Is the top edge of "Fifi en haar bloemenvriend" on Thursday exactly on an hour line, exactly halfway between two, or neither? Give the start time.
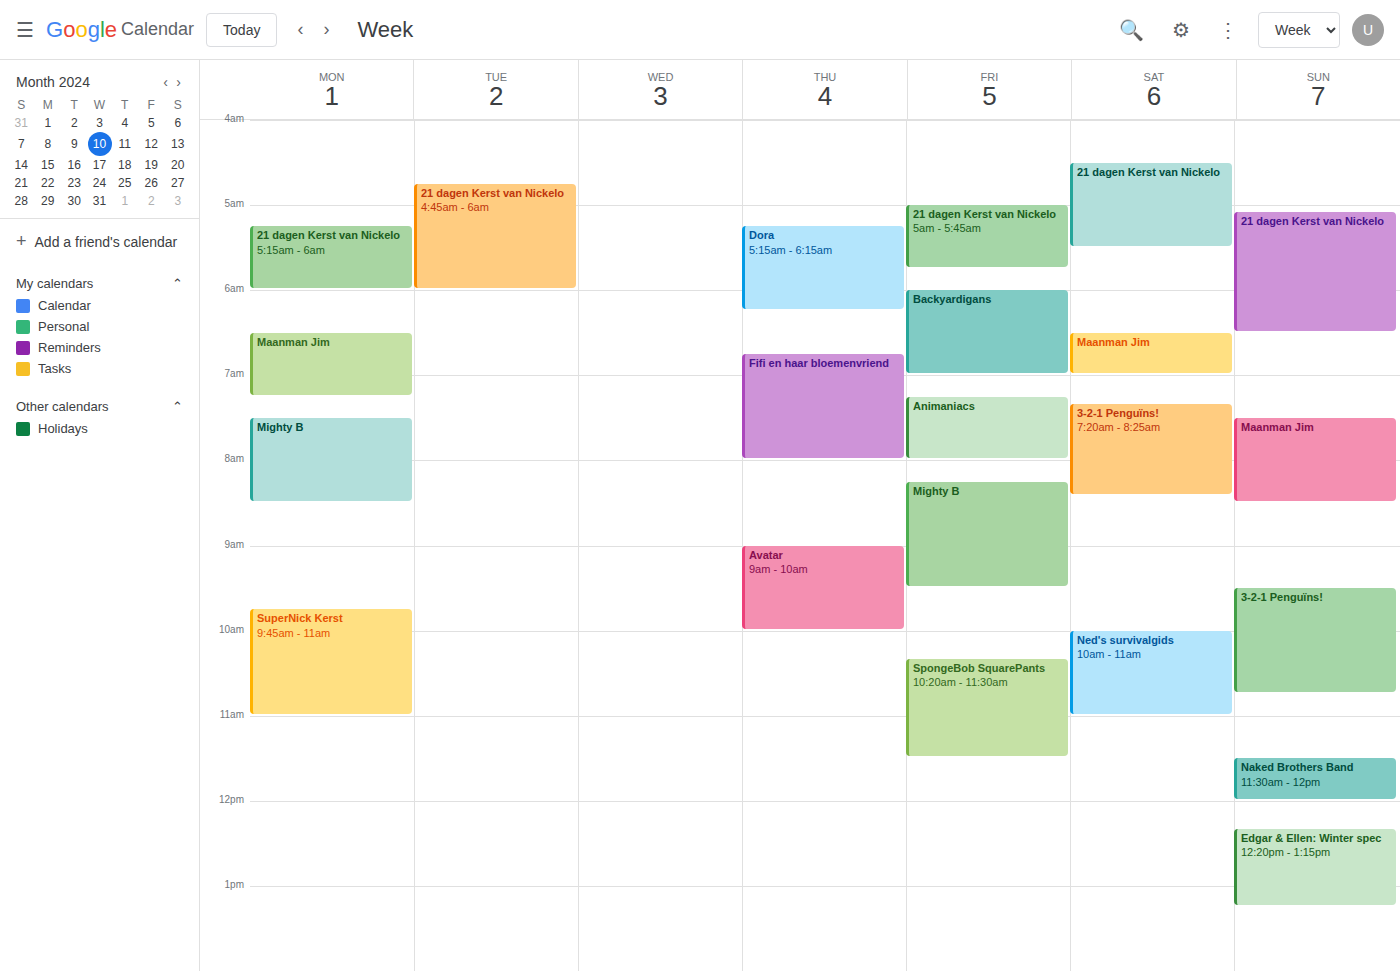
06:45 -- neither: three quarters of the way from the 06:00 line to the 07:00 line.